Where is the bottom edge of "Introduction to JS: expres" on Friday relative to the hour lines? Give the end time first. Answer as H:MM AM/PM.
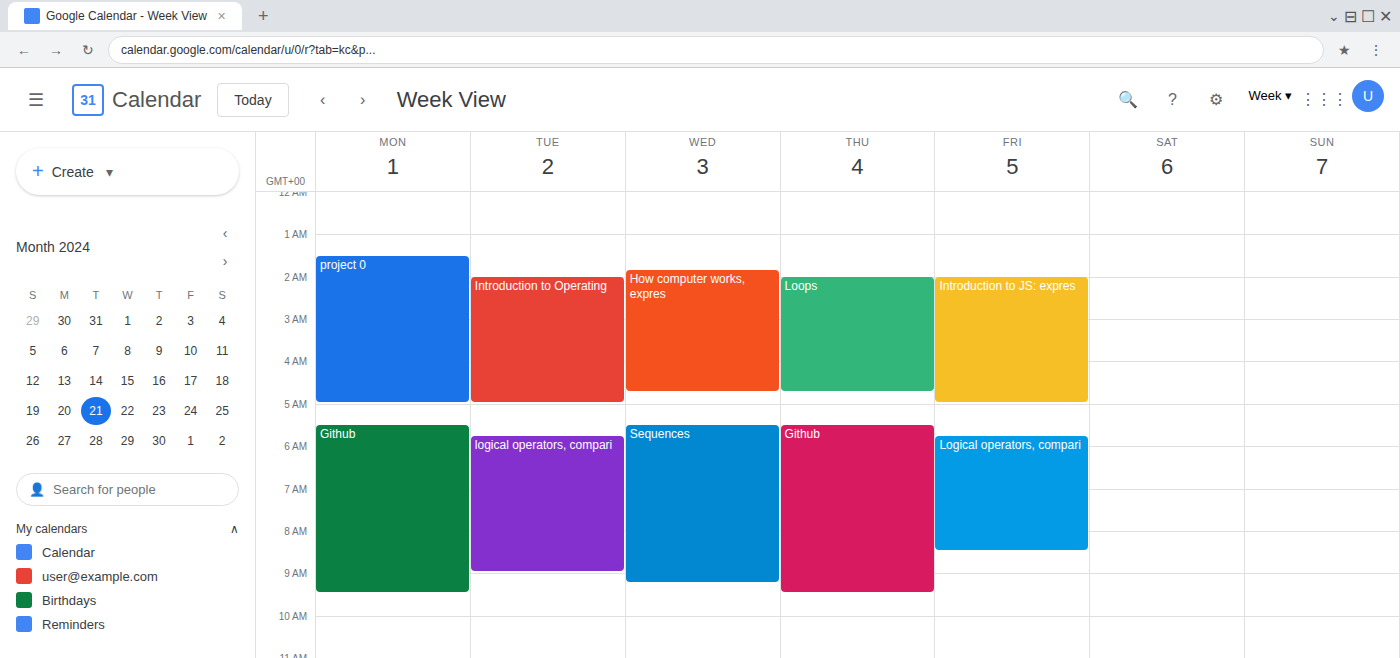
5:00 AM -- exactly on the 5 AM line.